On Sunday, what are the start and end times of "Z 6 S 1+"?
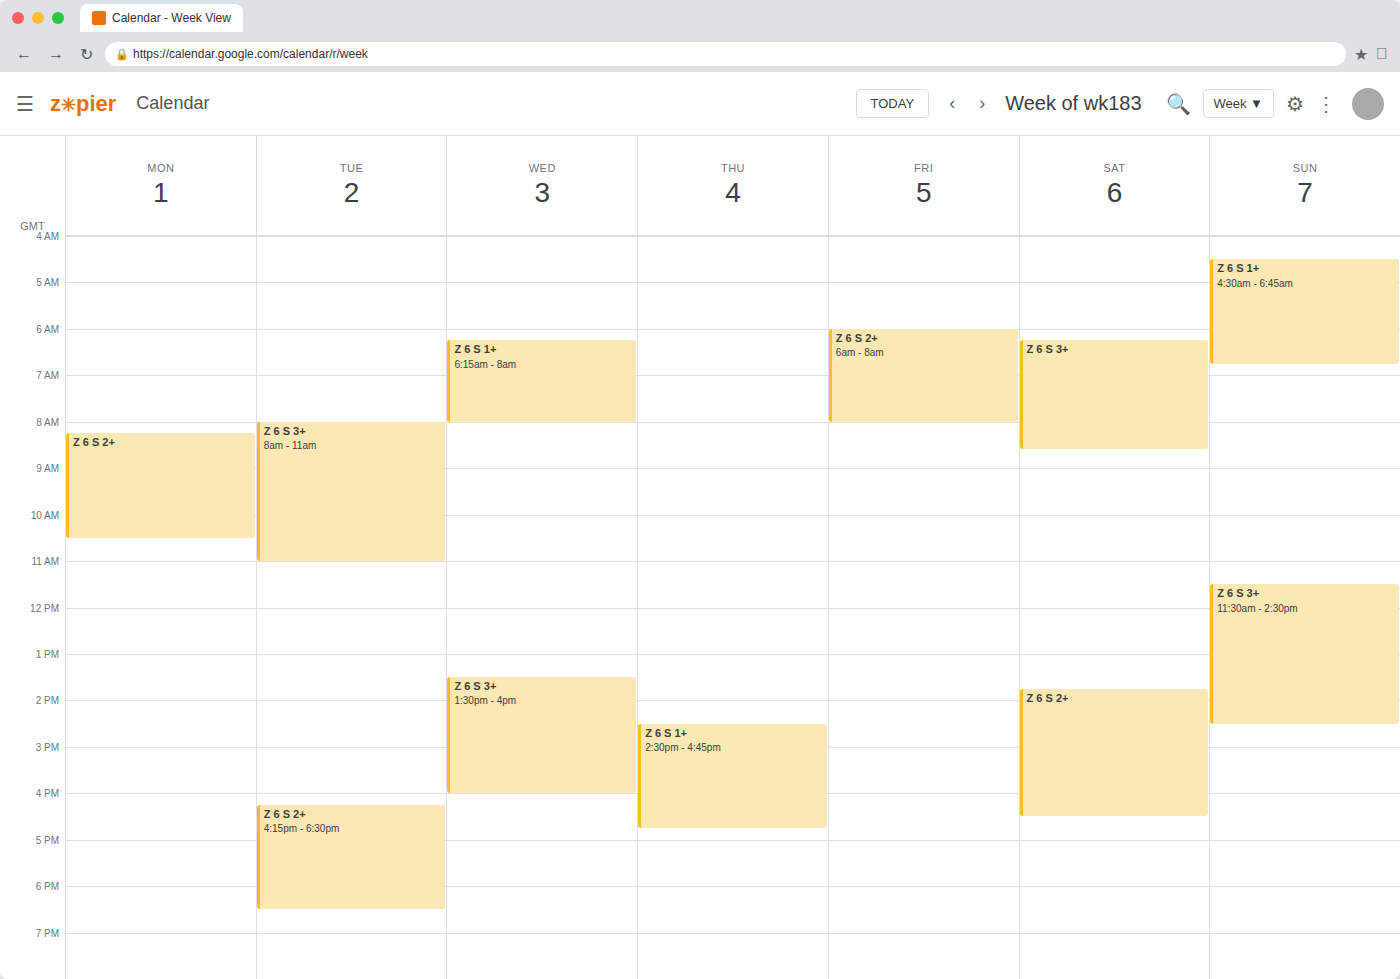
4:30 AM to 6:45 AM